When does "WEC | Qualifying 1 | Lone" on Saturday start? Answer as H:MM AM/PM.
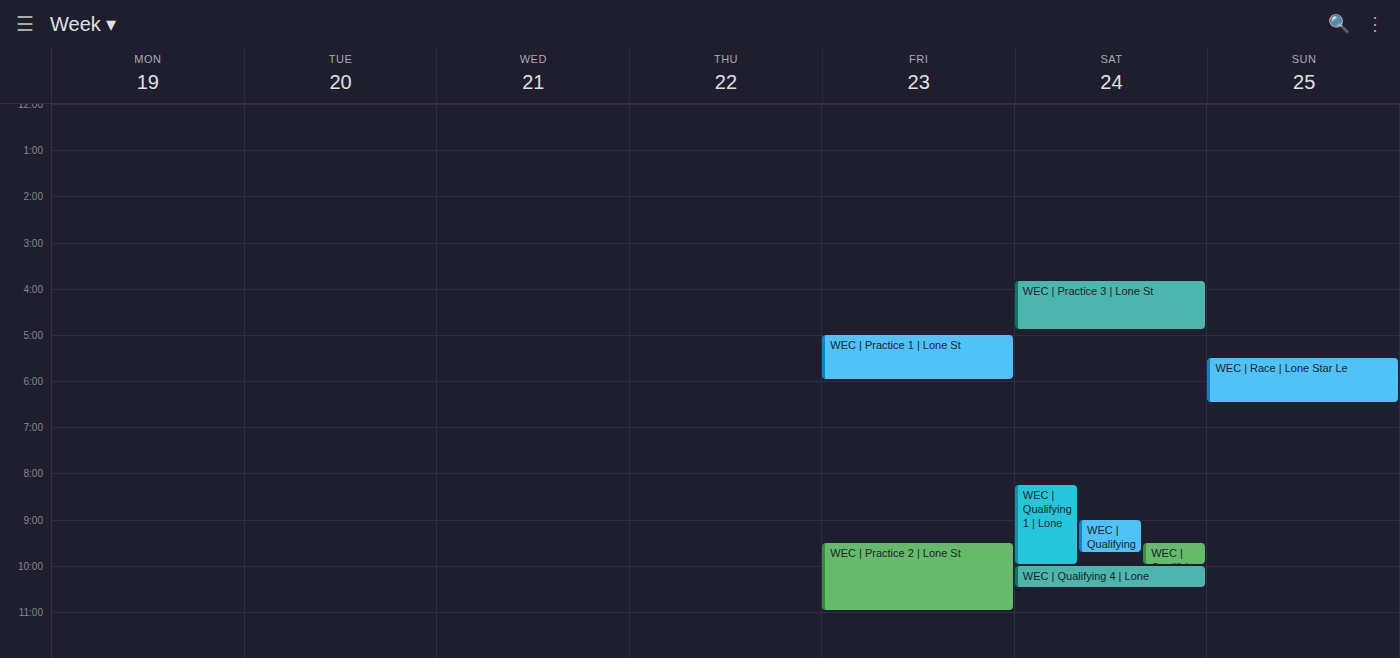
8:15 PM